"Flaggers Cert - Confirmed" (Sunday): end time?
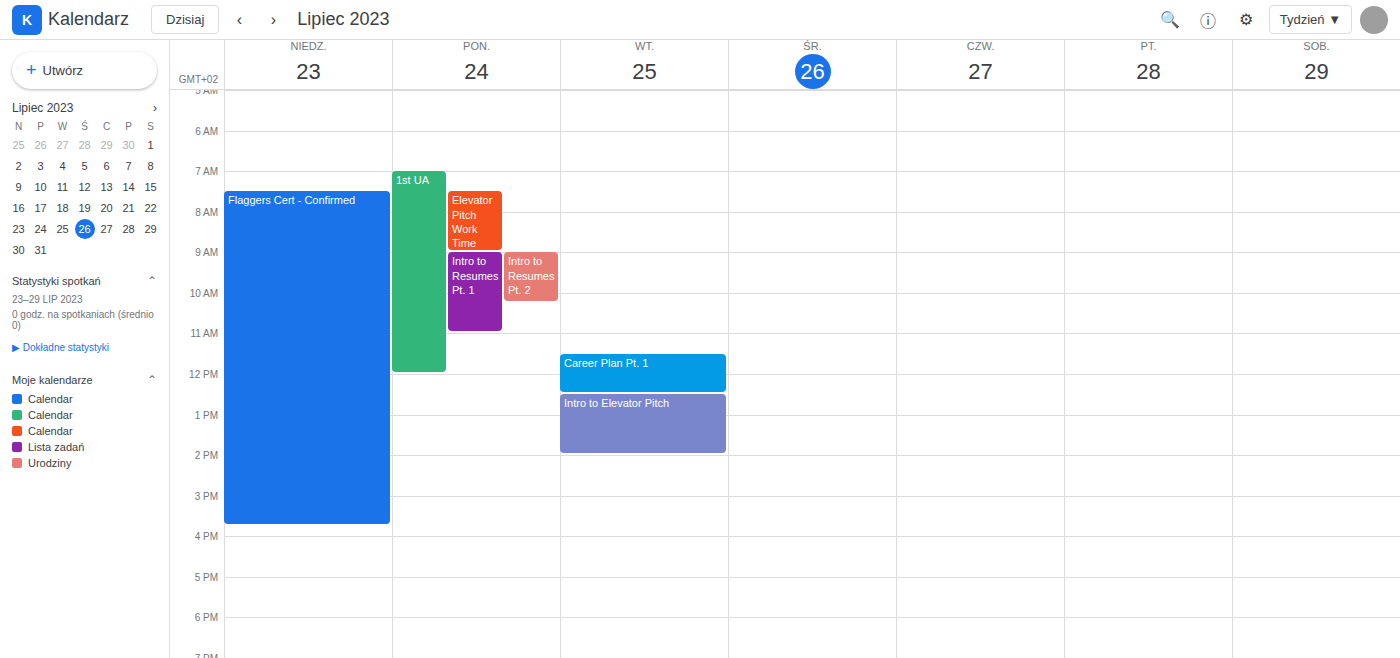
3:45 PM